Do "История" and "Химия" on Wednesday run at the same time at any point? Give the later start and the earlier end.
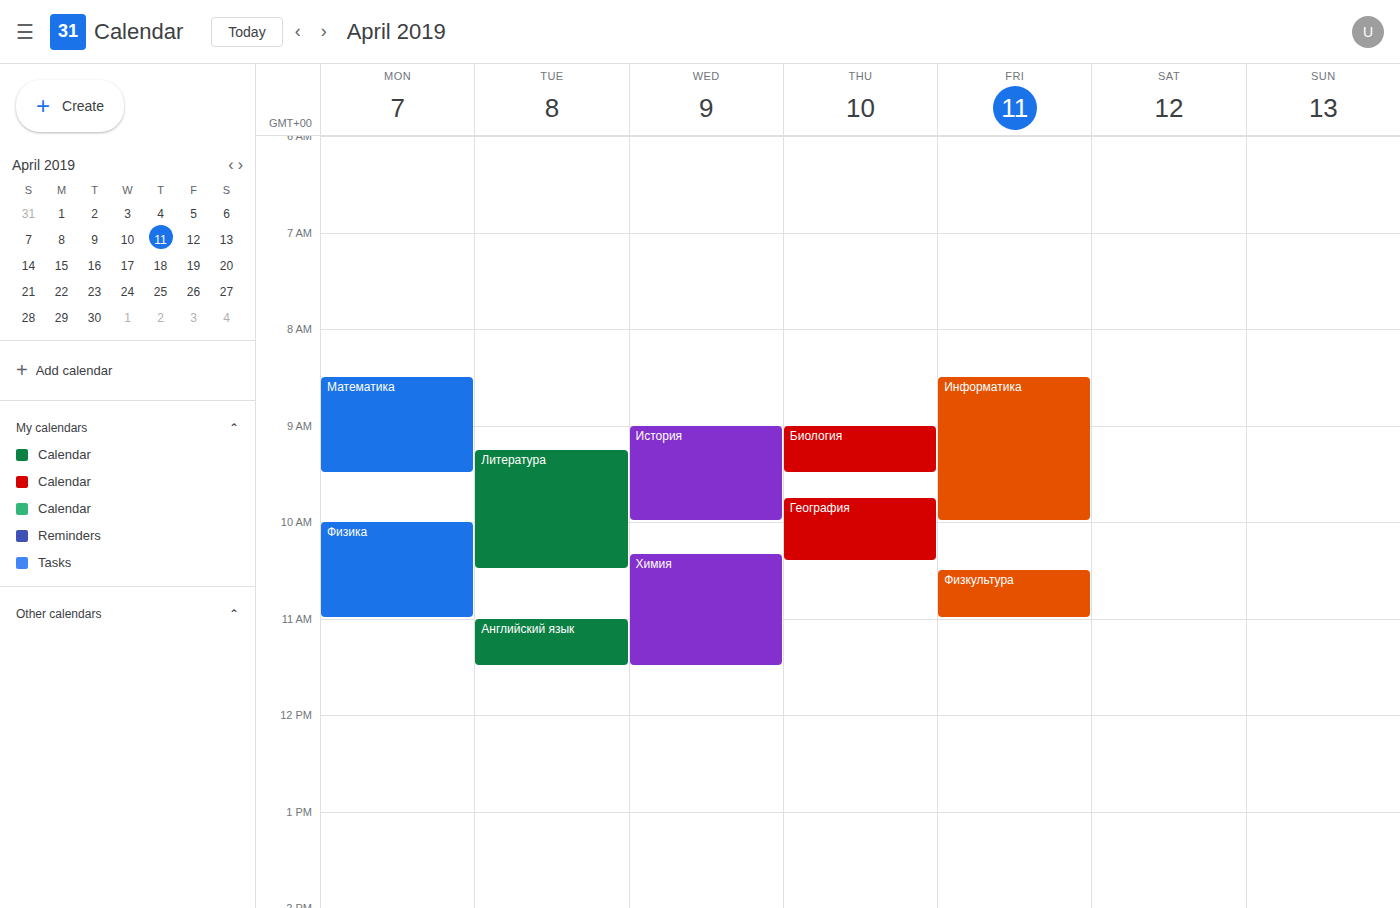
"История" ends at 10:00 AM and "Химия" starts at 10:20 AM -- no overlap.